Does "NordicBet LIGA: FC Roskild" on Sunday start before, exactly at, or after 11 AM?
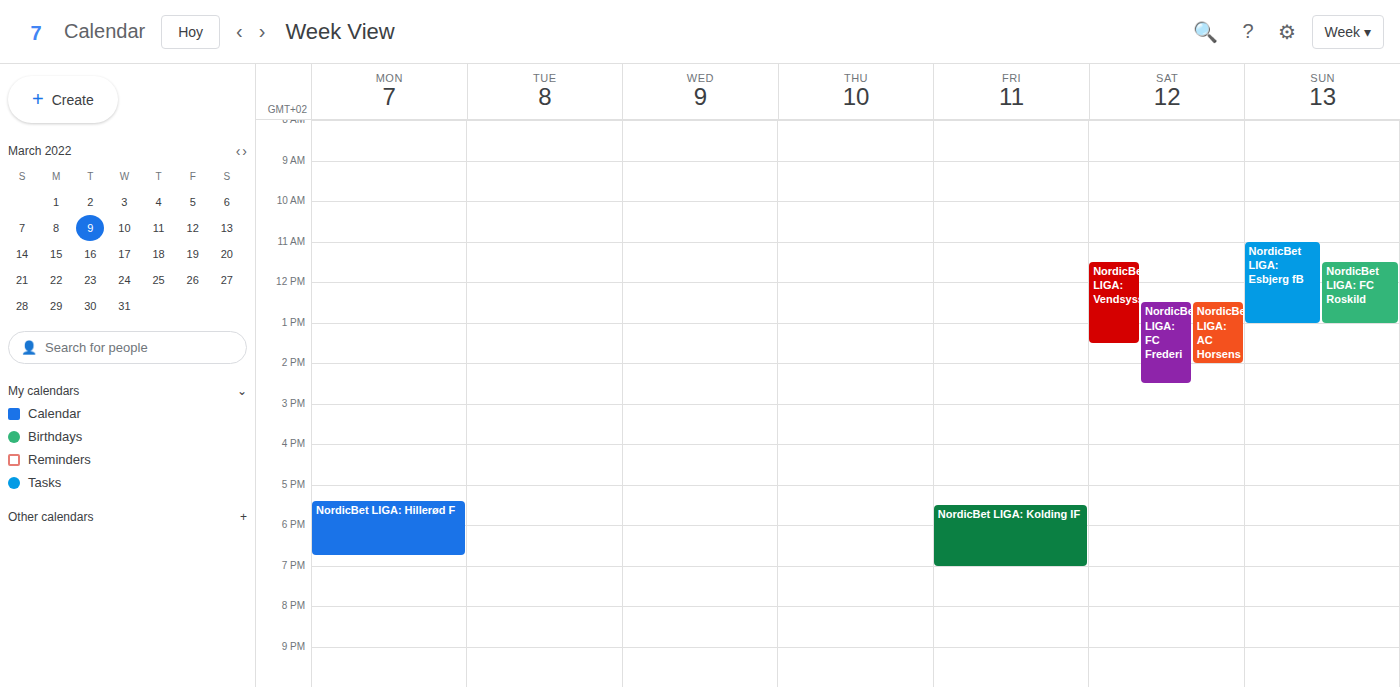
11:30 AM -- after 11 AM, 30 minutes below the 11 AM line.